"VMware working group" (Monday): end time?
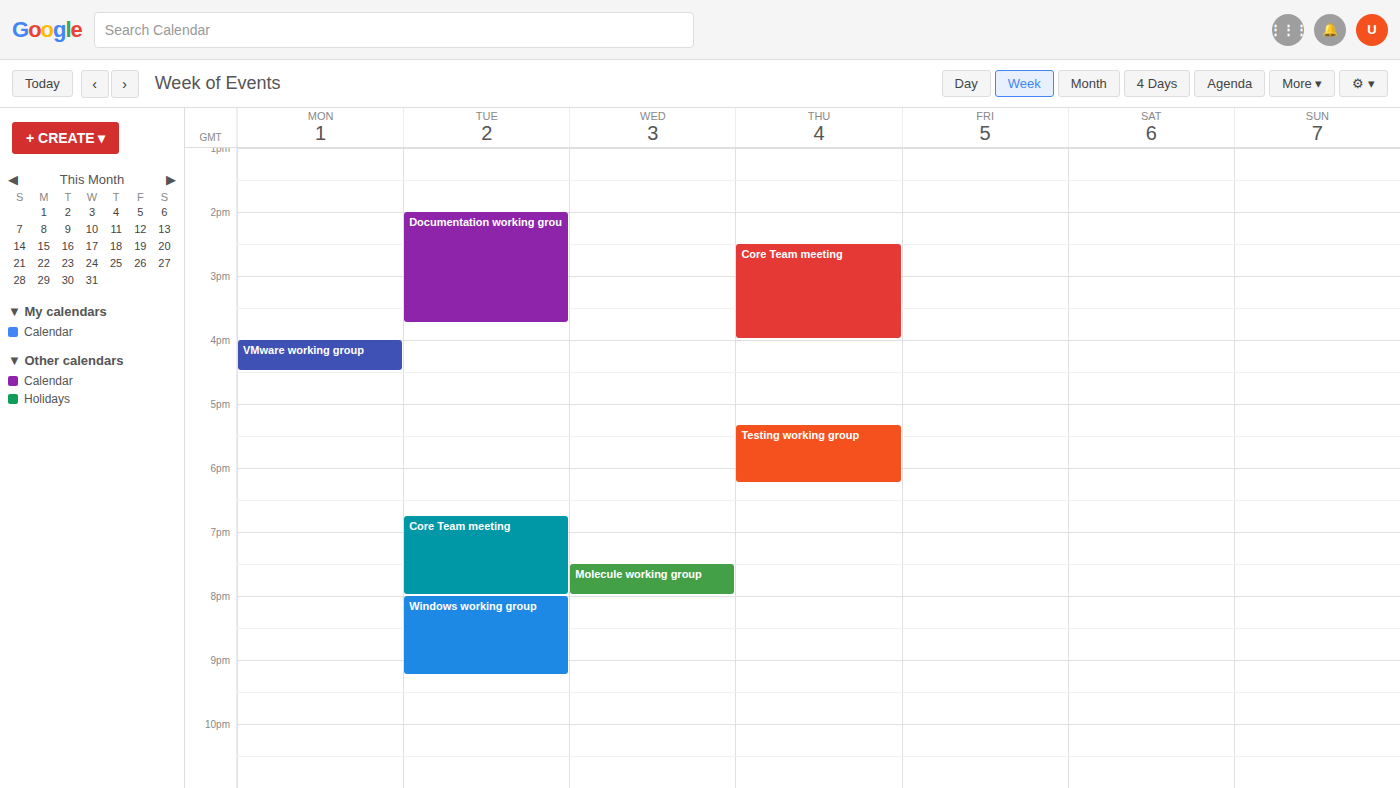
4:30 PM